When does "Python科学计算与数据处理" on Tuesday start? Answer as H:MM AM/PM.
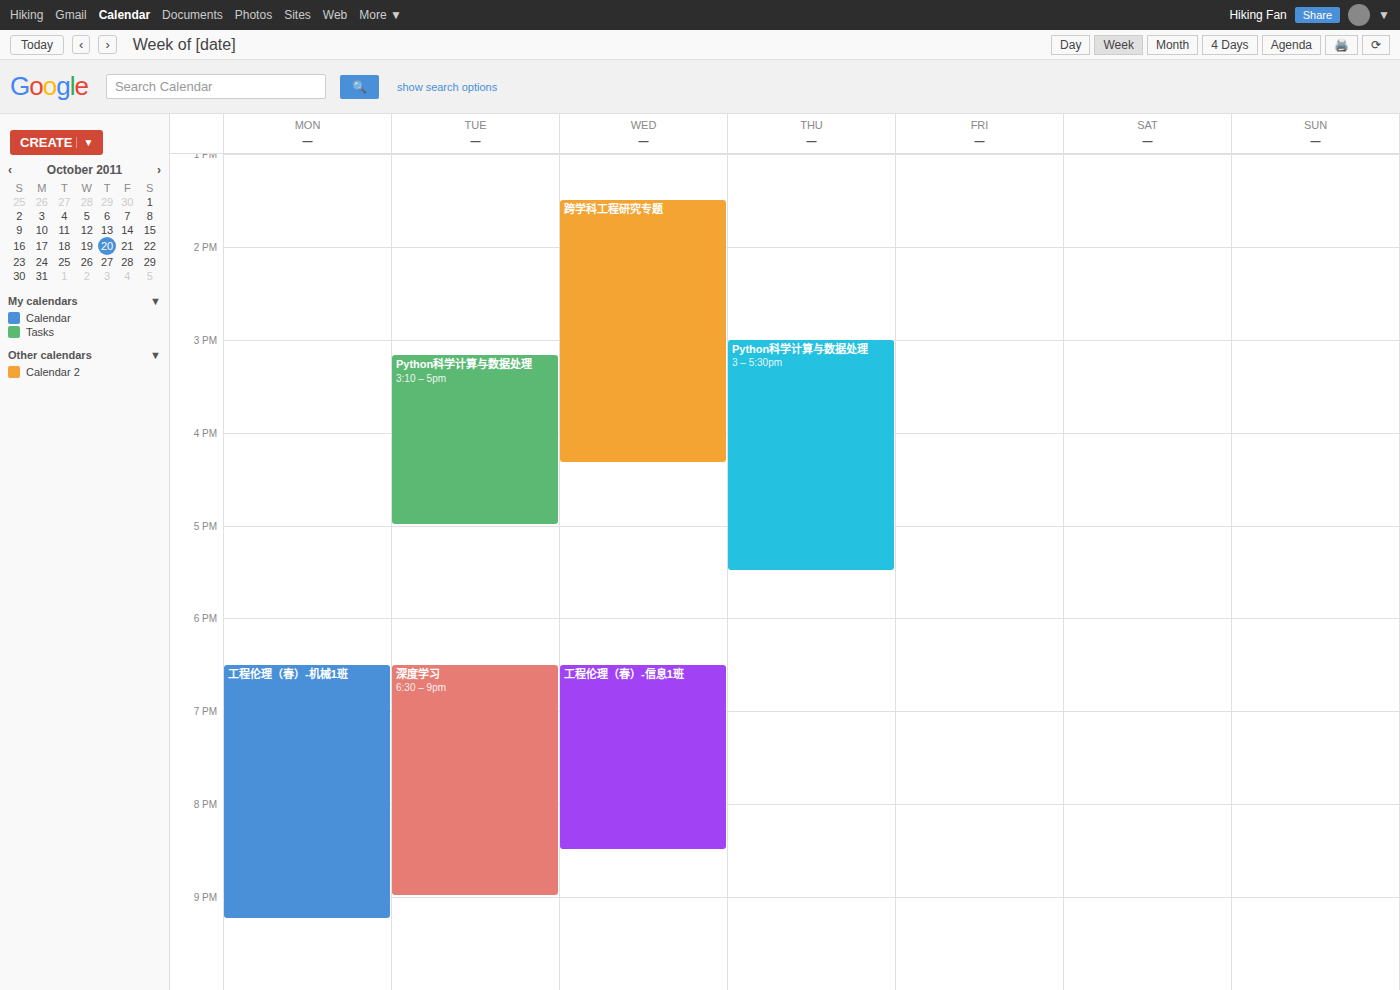
3:10 PM